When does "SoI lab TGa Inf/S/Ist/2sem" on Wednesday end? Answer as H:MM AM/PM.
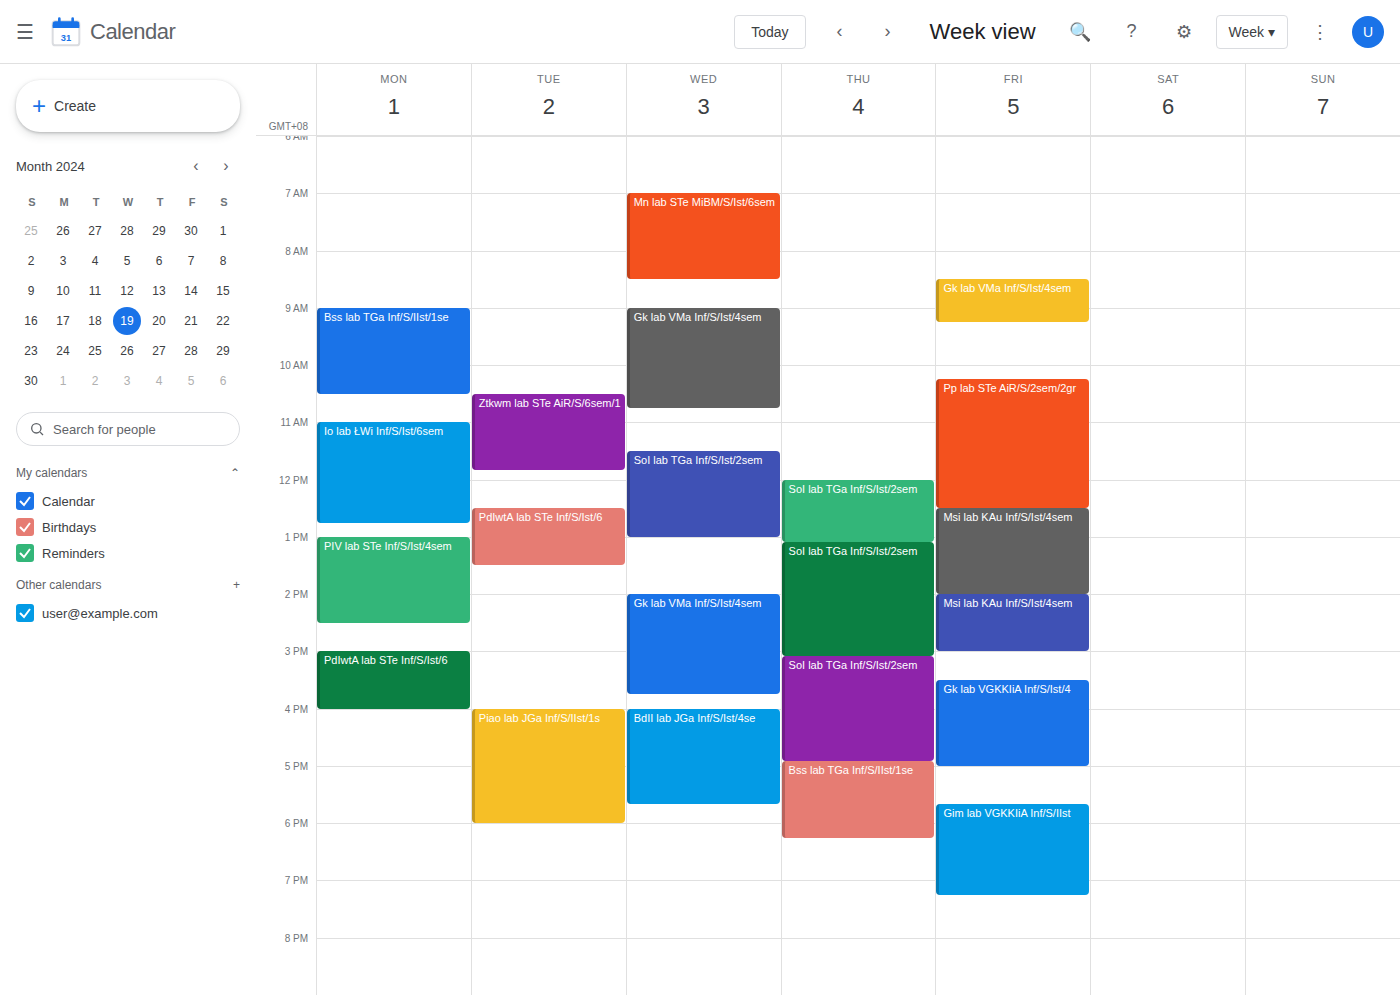
1:00 PM